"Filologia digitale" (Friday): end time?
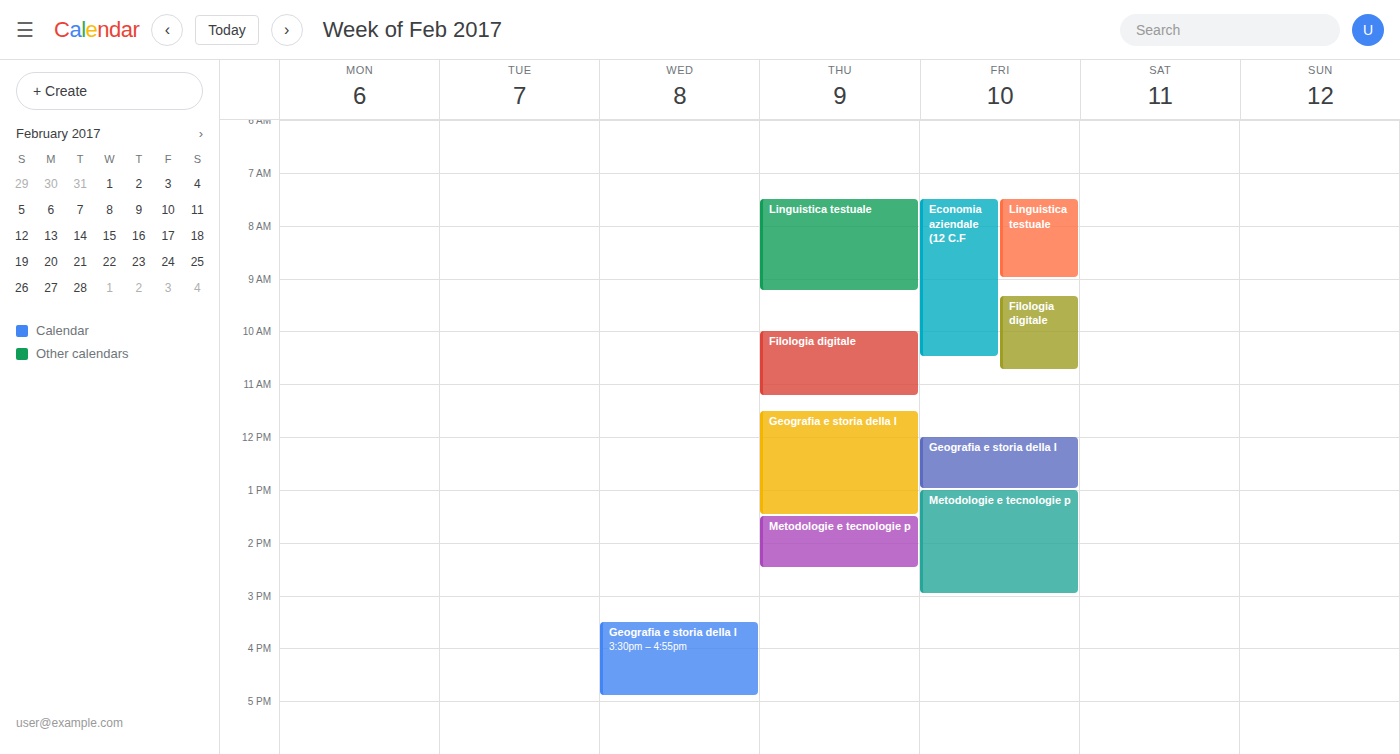
10:45 AM